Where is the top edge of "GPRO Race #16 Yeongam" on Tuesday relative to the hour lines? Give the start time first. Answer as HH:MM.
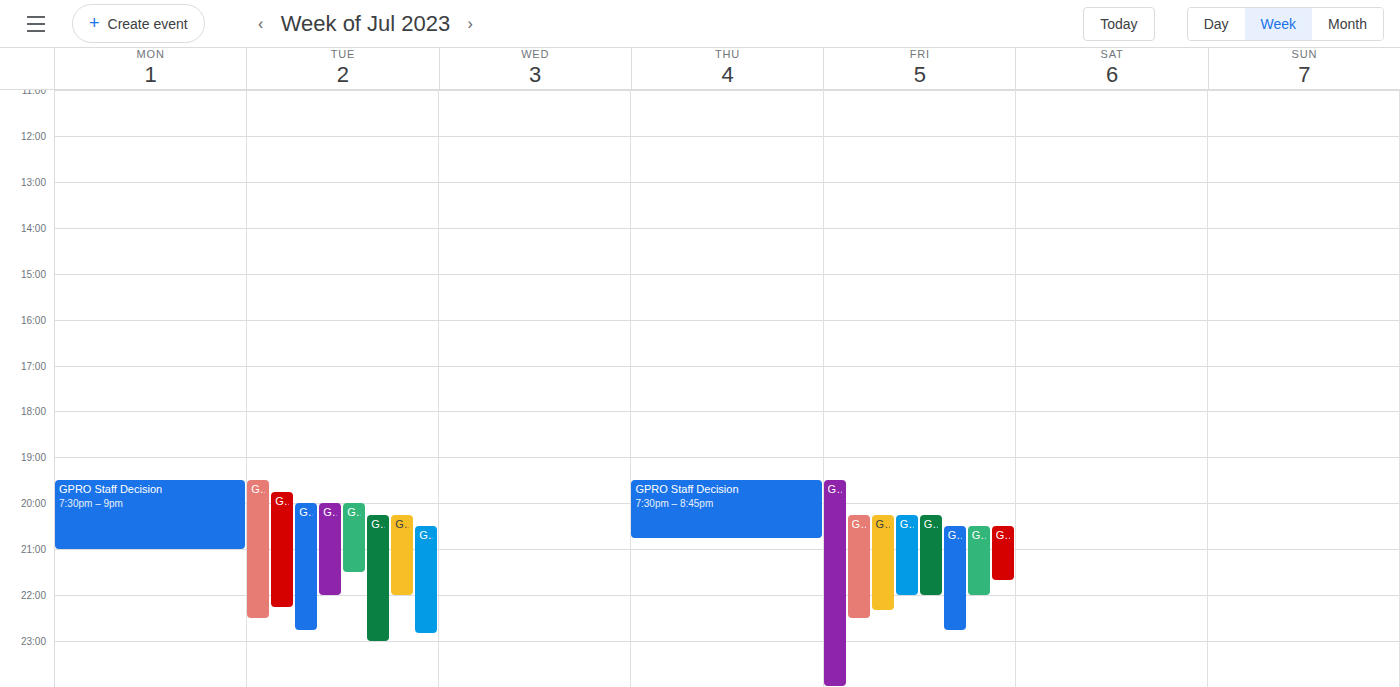
20:15 -- neither: a quarter of the way from the 20:00 line to the 21:00 line.